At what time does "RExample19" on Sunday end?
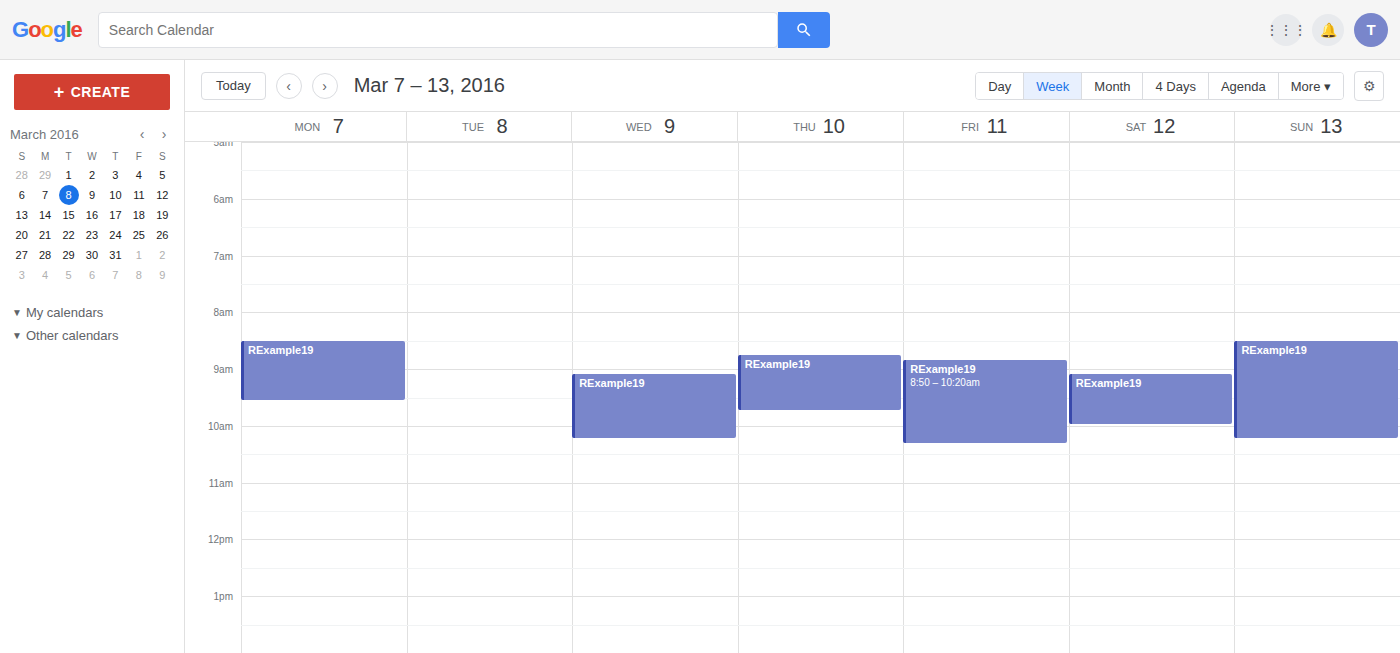
10:15 AM